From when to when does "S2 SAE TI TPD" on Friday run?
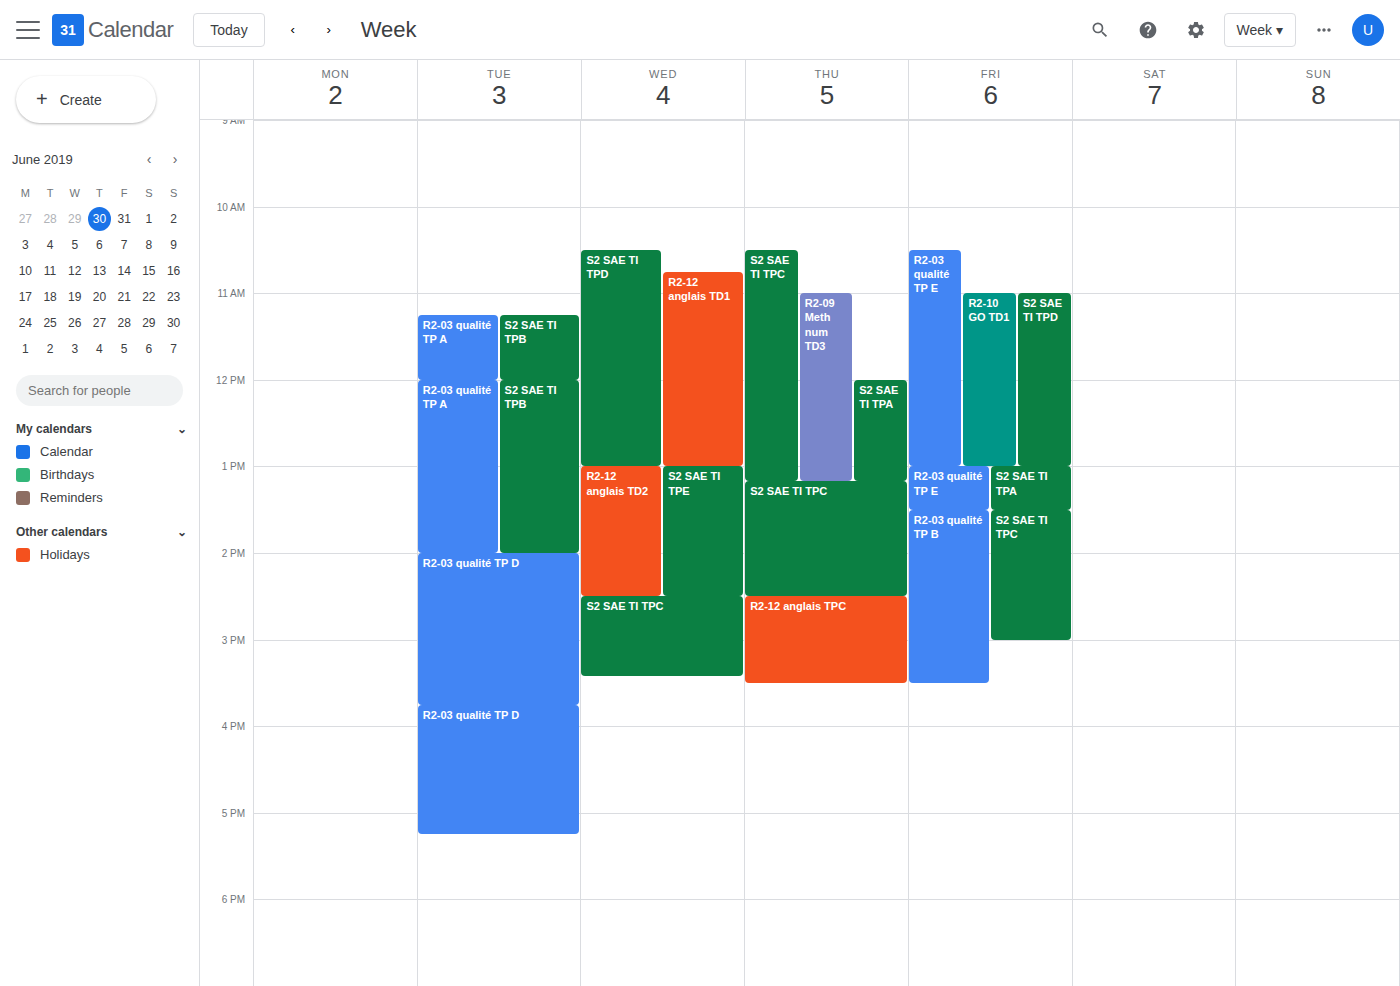
11:00 AM to 1:00 PM